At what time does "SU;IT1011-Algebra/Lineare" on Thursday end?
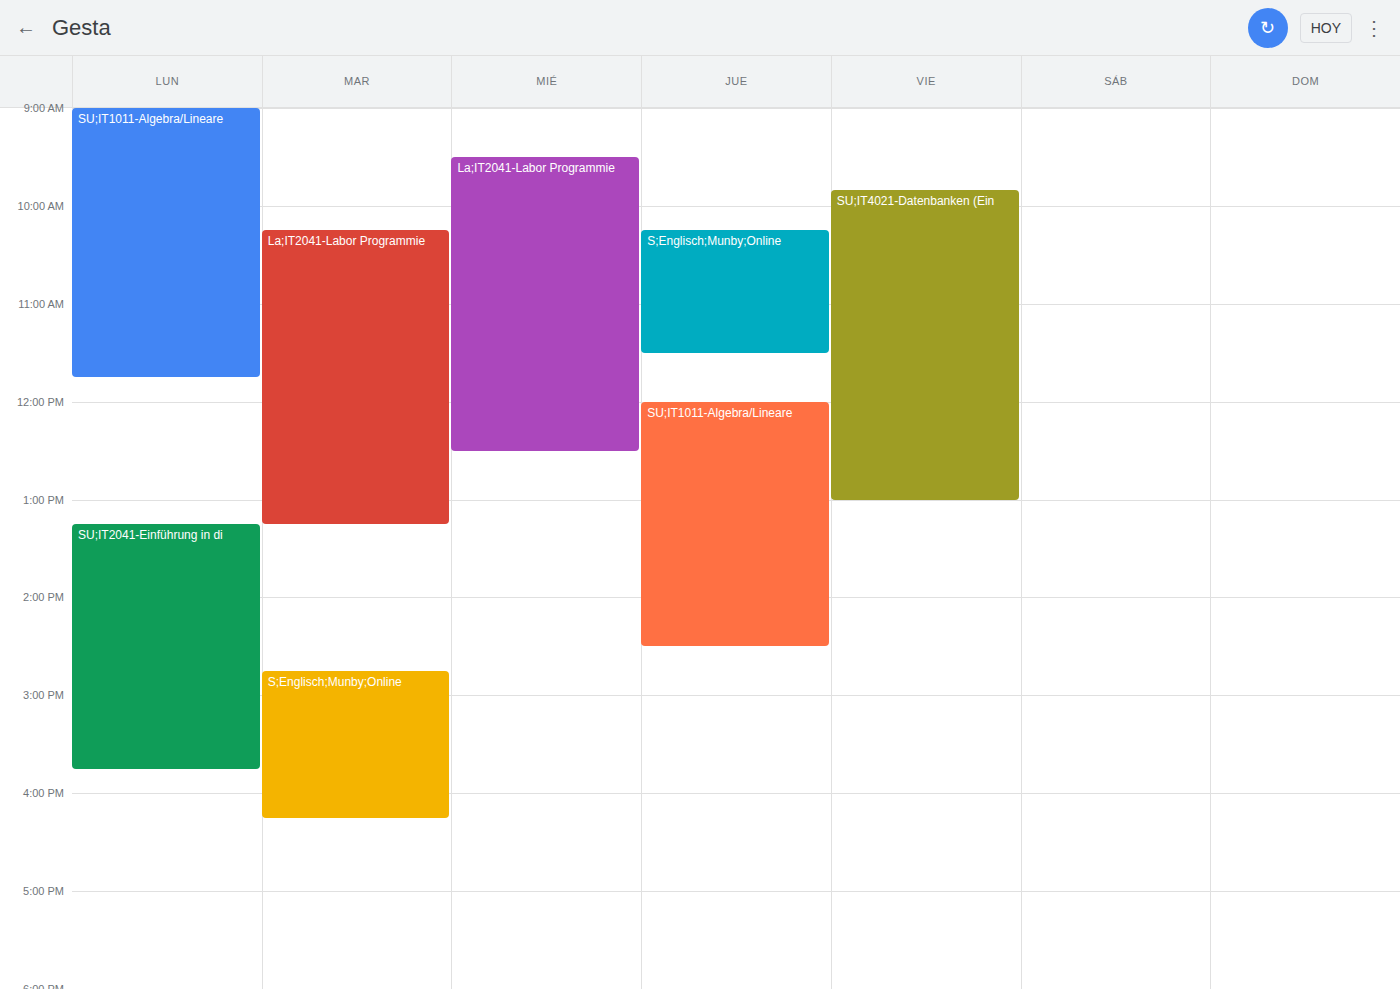
14:30